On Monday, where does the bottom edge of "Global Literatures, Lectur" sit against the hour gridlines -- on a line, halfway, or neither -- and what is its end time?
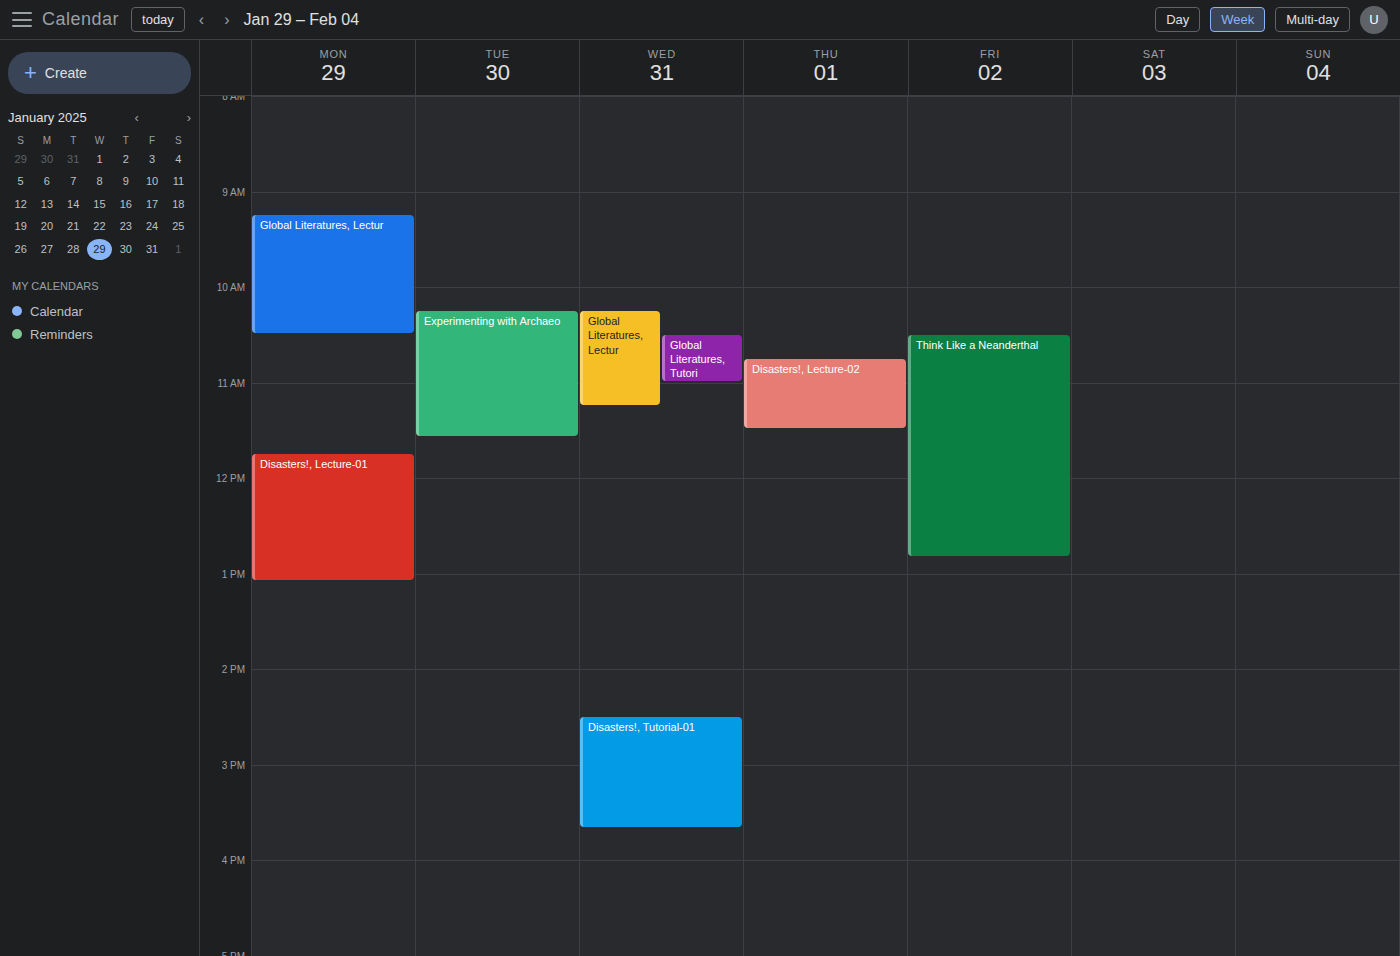
10:30 -- halfway between the 10:00 and 11:00 lines.